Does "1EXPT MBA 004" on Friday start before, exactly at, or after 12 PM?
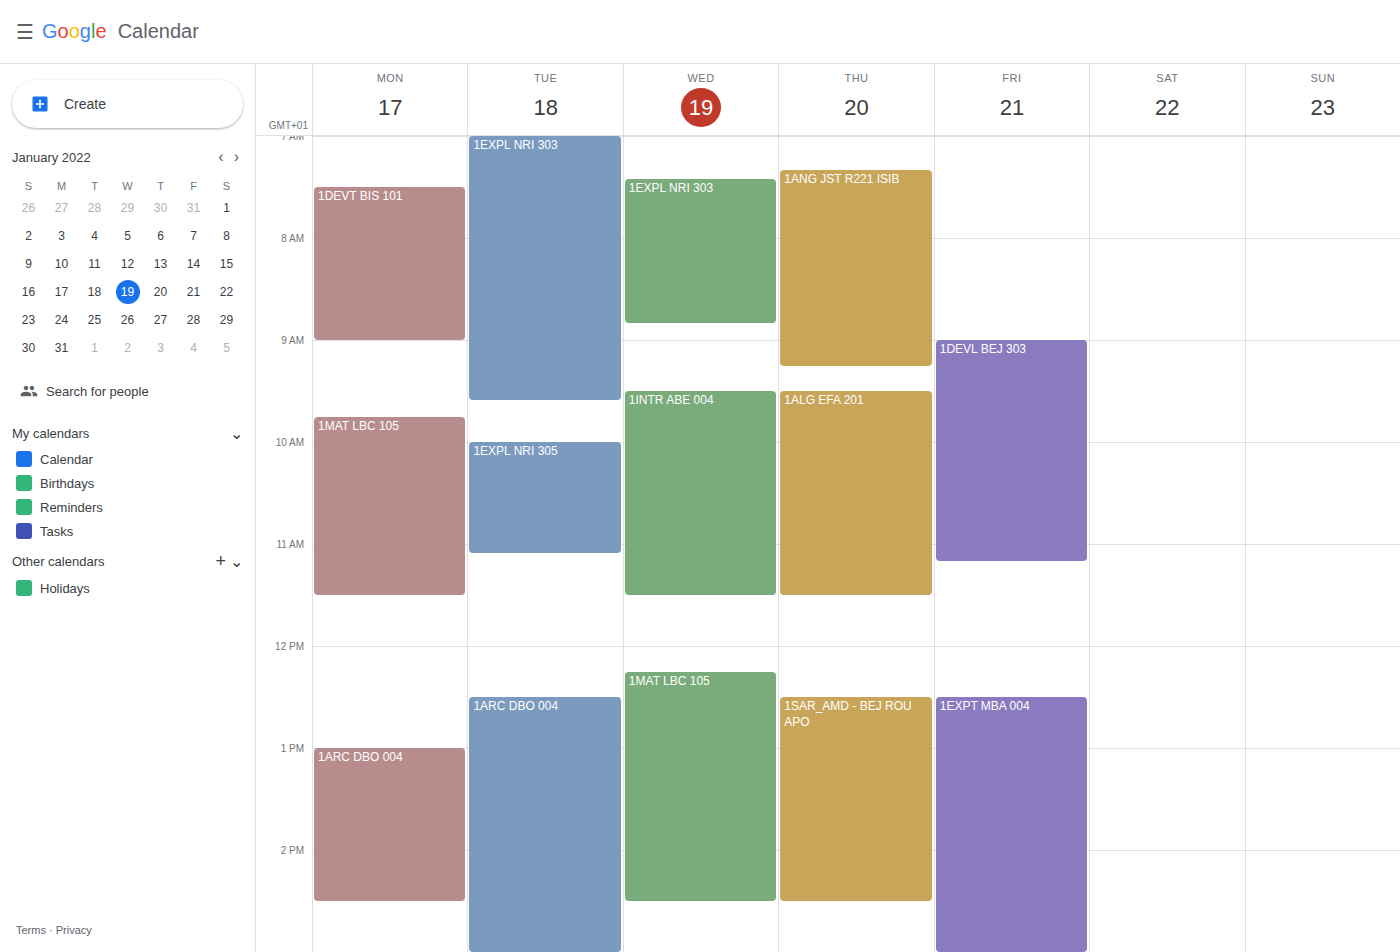
12:30 PM -- after 12 PM, 30 minutes below the 12 PM line.